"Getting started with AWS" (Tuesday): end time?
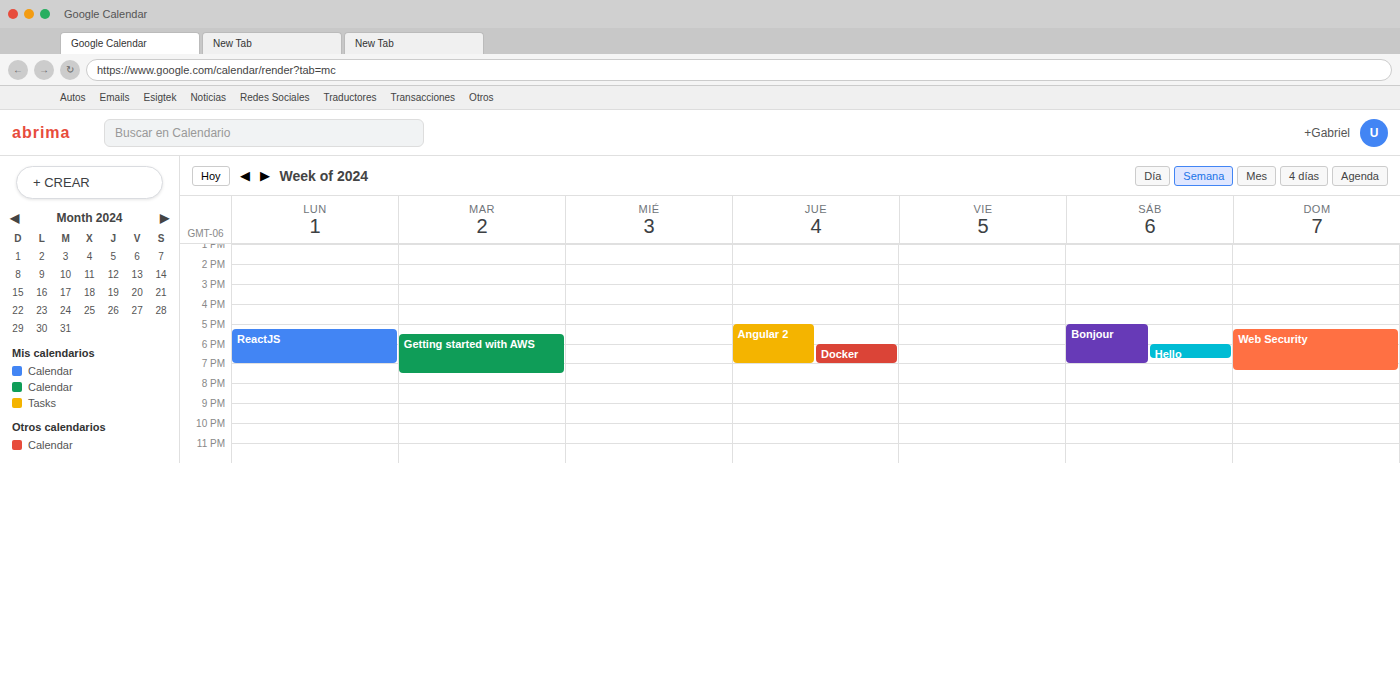
7:30 PM